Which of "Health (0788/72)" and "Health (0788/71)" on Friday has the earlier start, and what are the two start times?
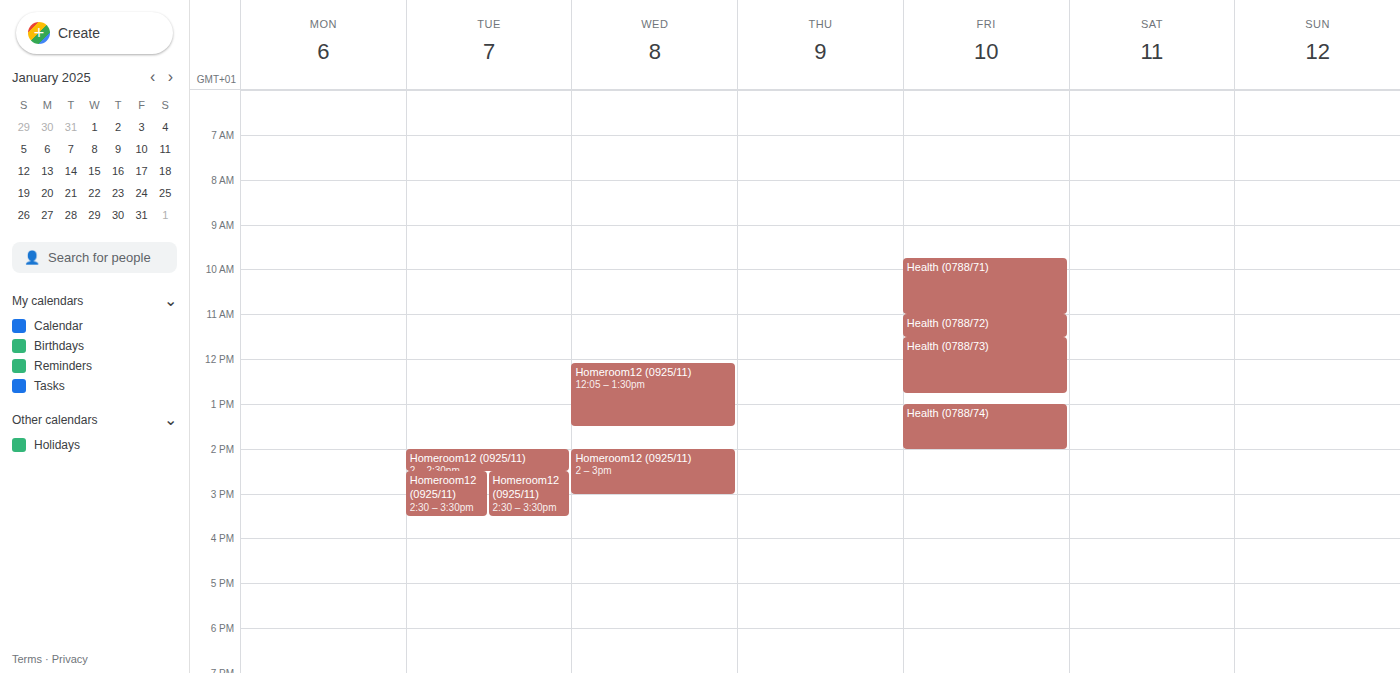
"Health (0788/71)" 9:45 AM; "Health (0788/72)" 11:00 AM.